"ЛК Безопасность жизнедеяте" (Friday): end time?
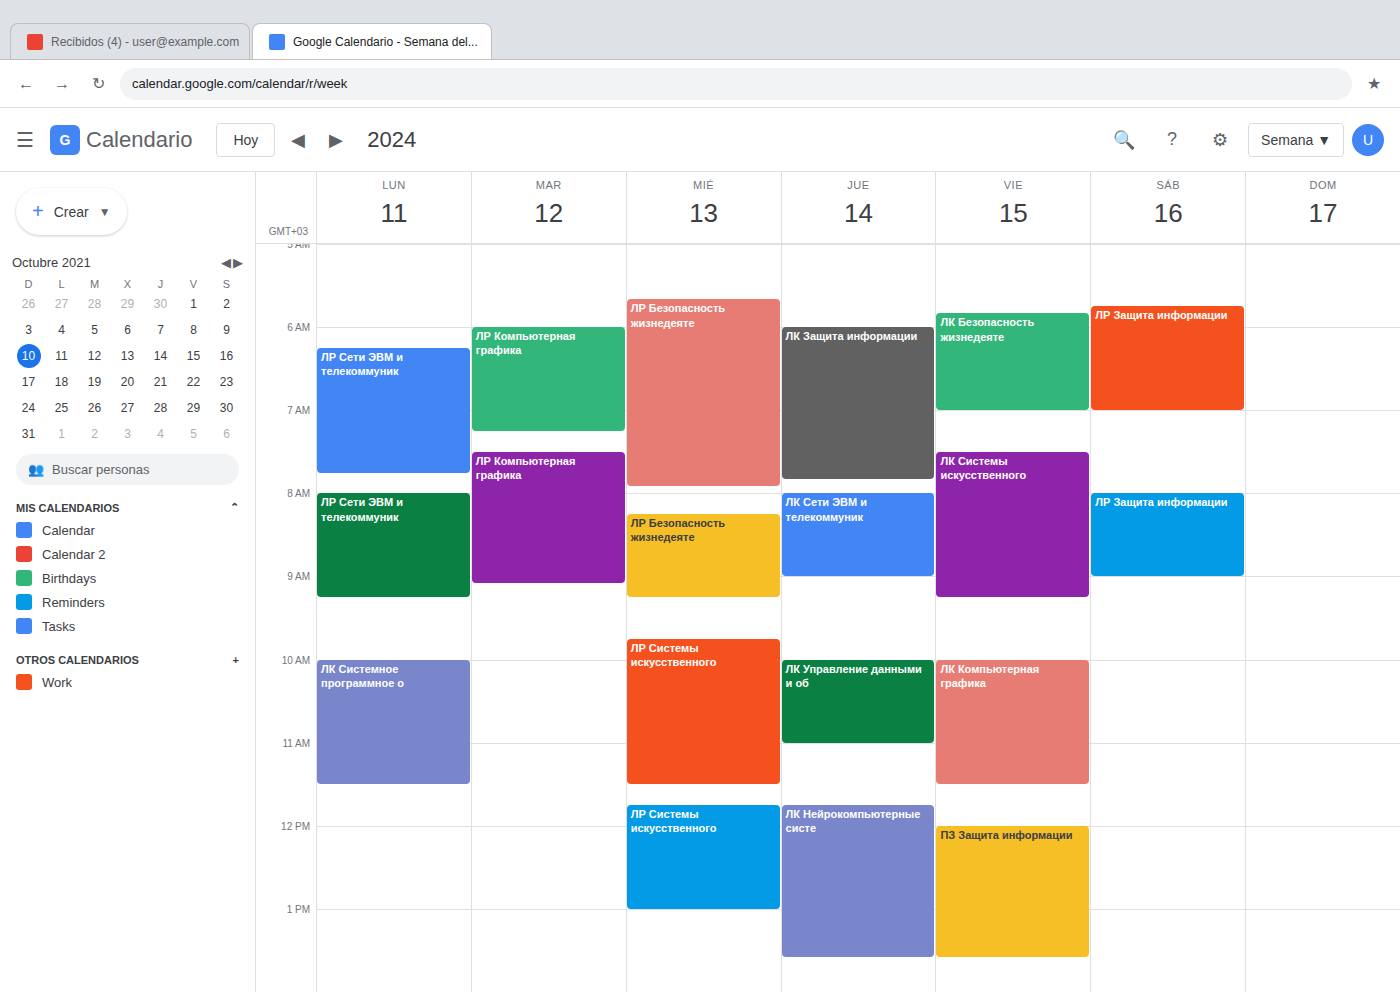
7:00 AM